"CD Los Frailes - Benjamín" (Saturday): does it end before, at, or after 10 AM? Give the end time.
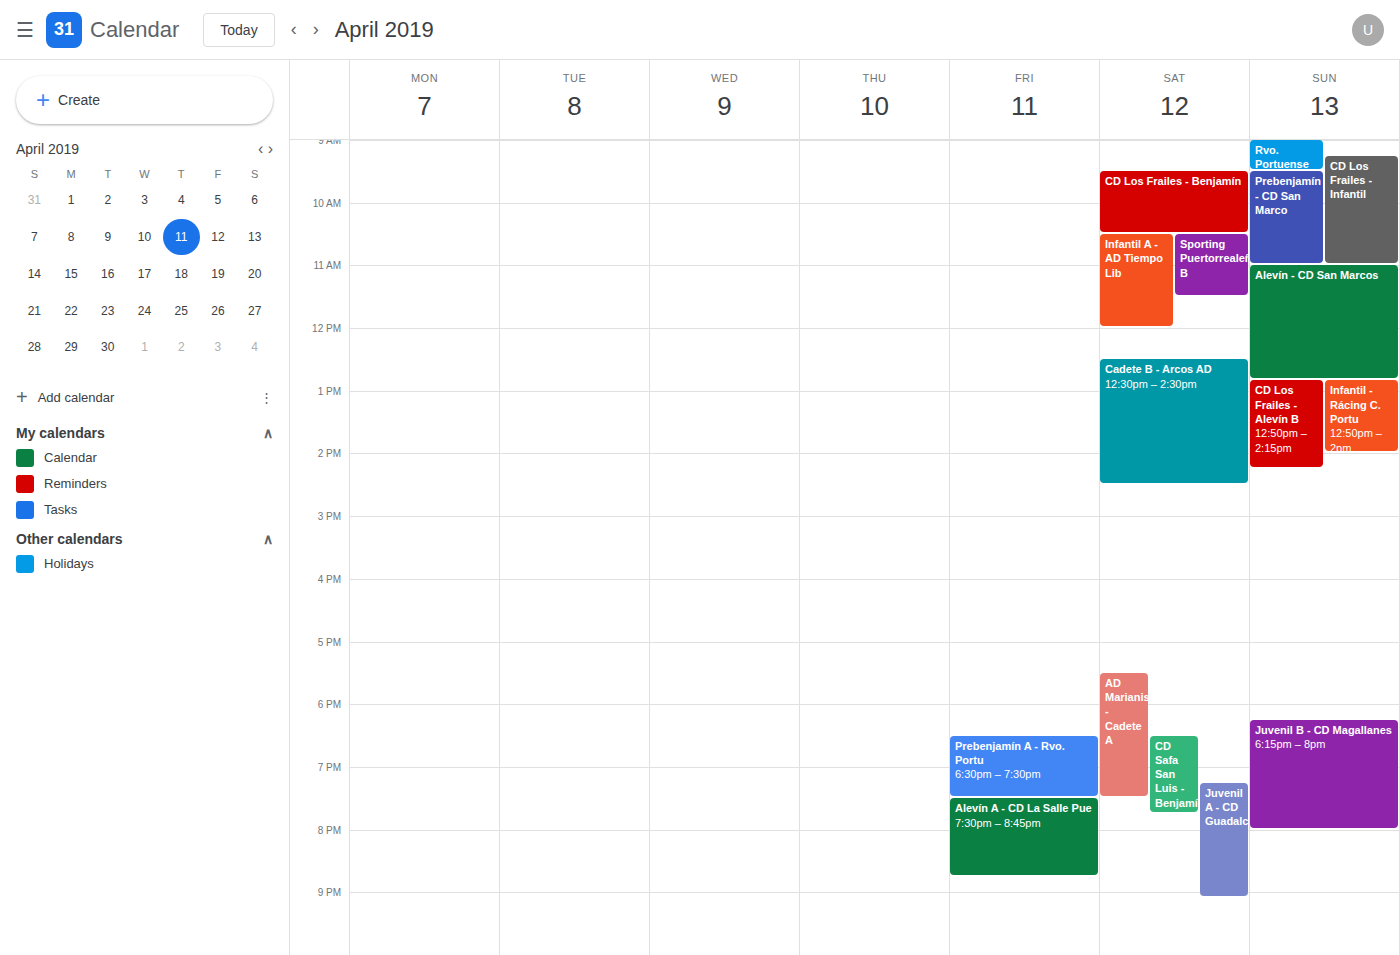
10:30 AM -- after 10 AM, 30 minutes below the 10 AM line.